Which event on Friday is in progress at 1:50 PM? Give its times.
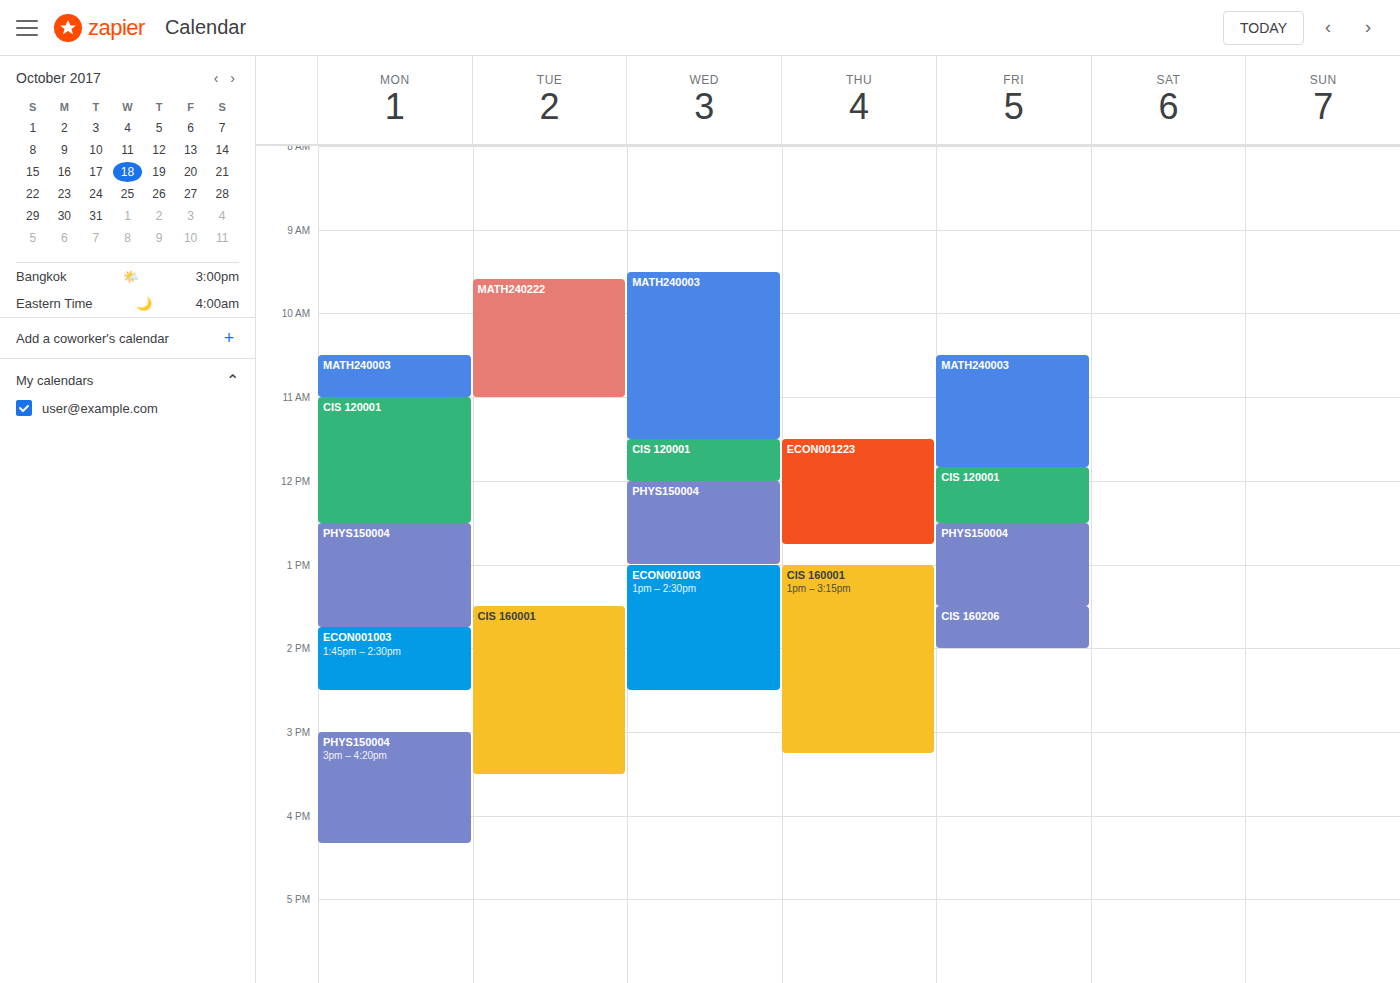
"CIS 160206", 1:30 PM to 2:00 PM